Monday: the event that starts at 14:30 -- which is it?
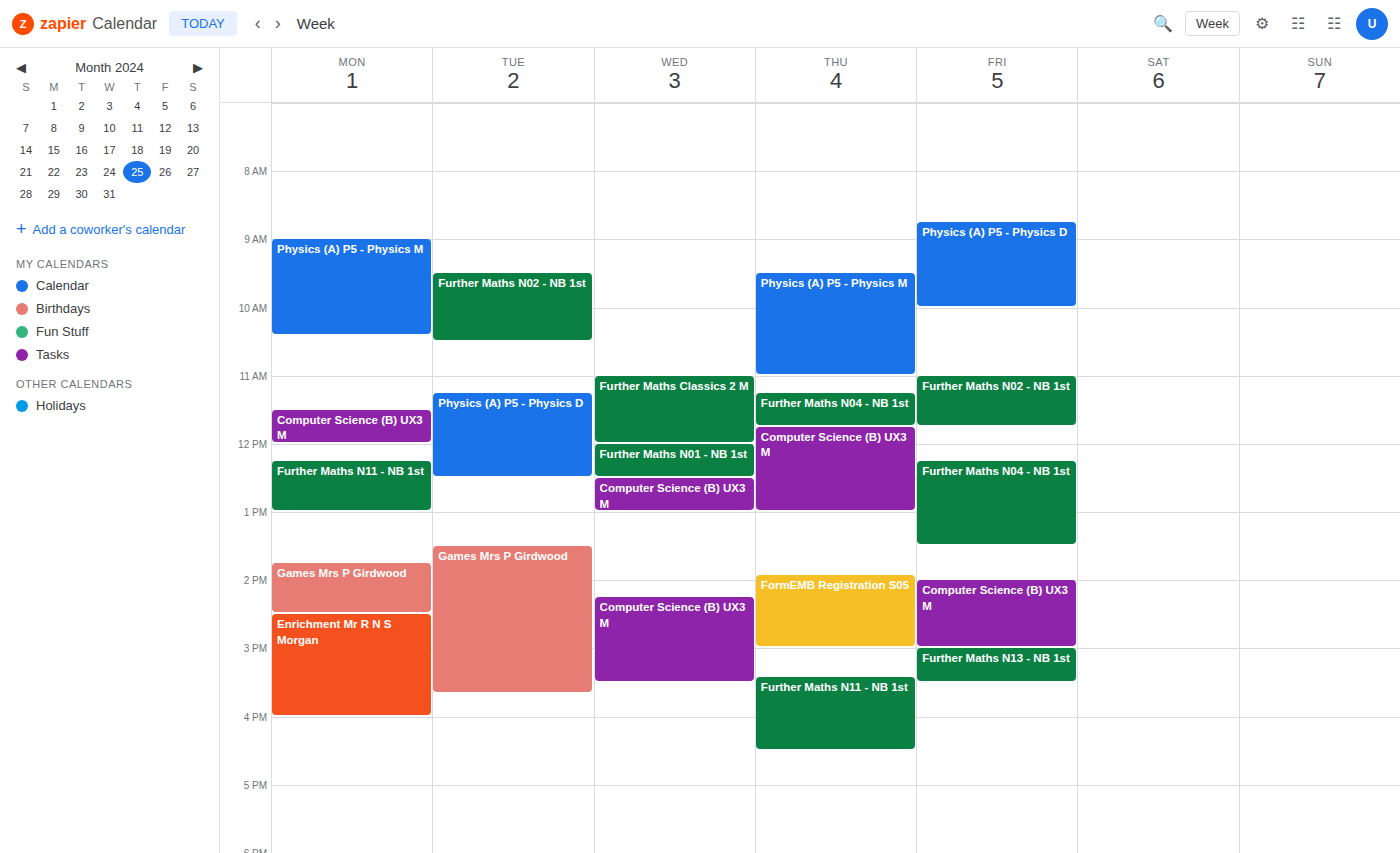
"Enrichment Mr R N S Morgan"